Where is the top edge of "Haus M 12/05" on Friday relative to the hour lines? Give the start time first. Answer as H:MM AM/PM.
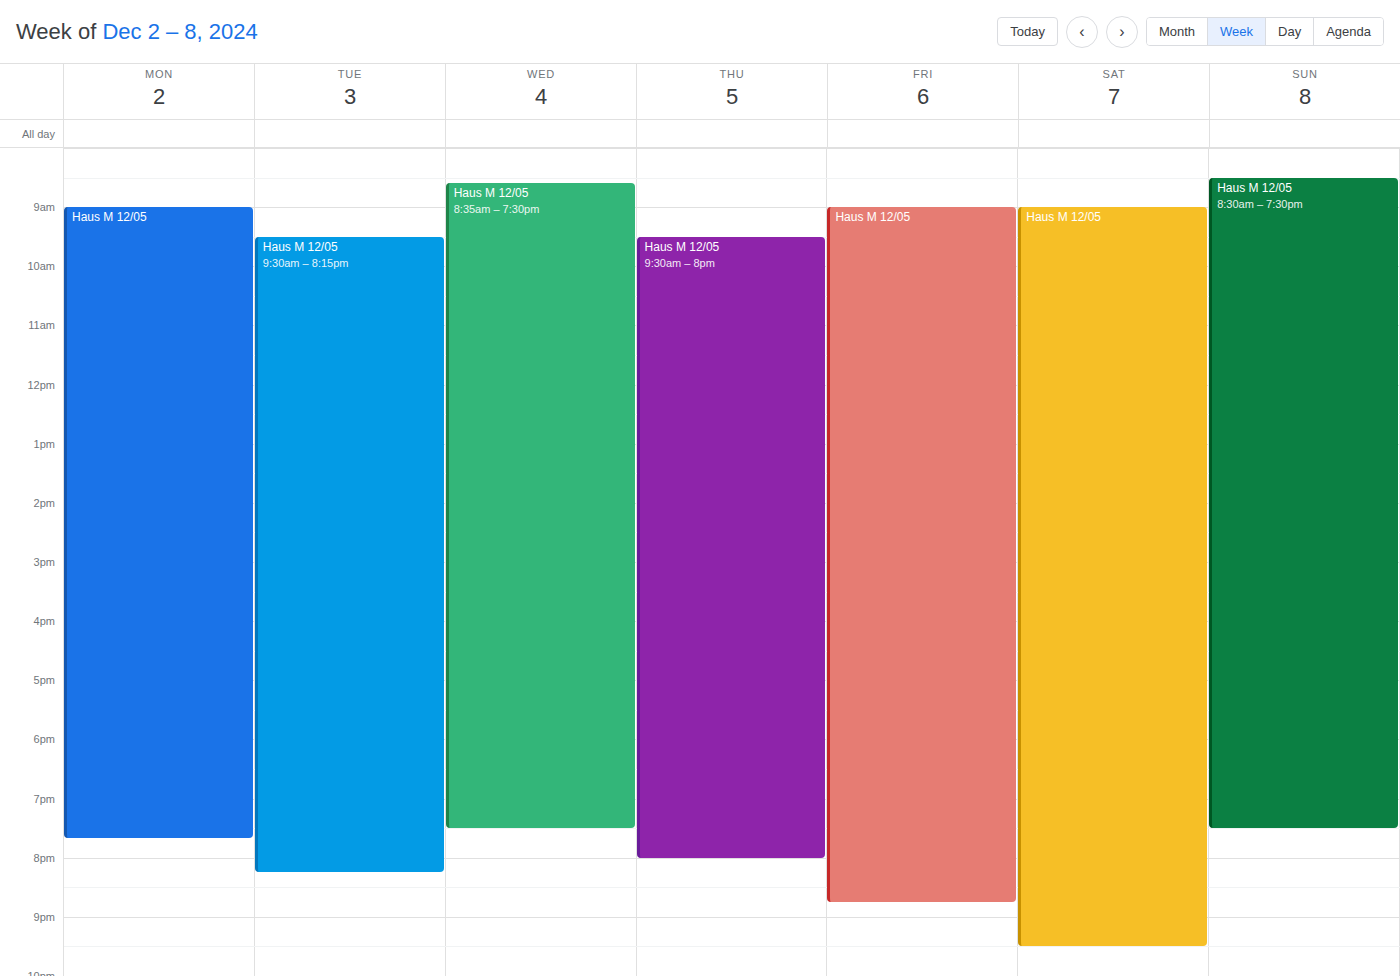
9:00 AM -- exactly on the 9 AM line.